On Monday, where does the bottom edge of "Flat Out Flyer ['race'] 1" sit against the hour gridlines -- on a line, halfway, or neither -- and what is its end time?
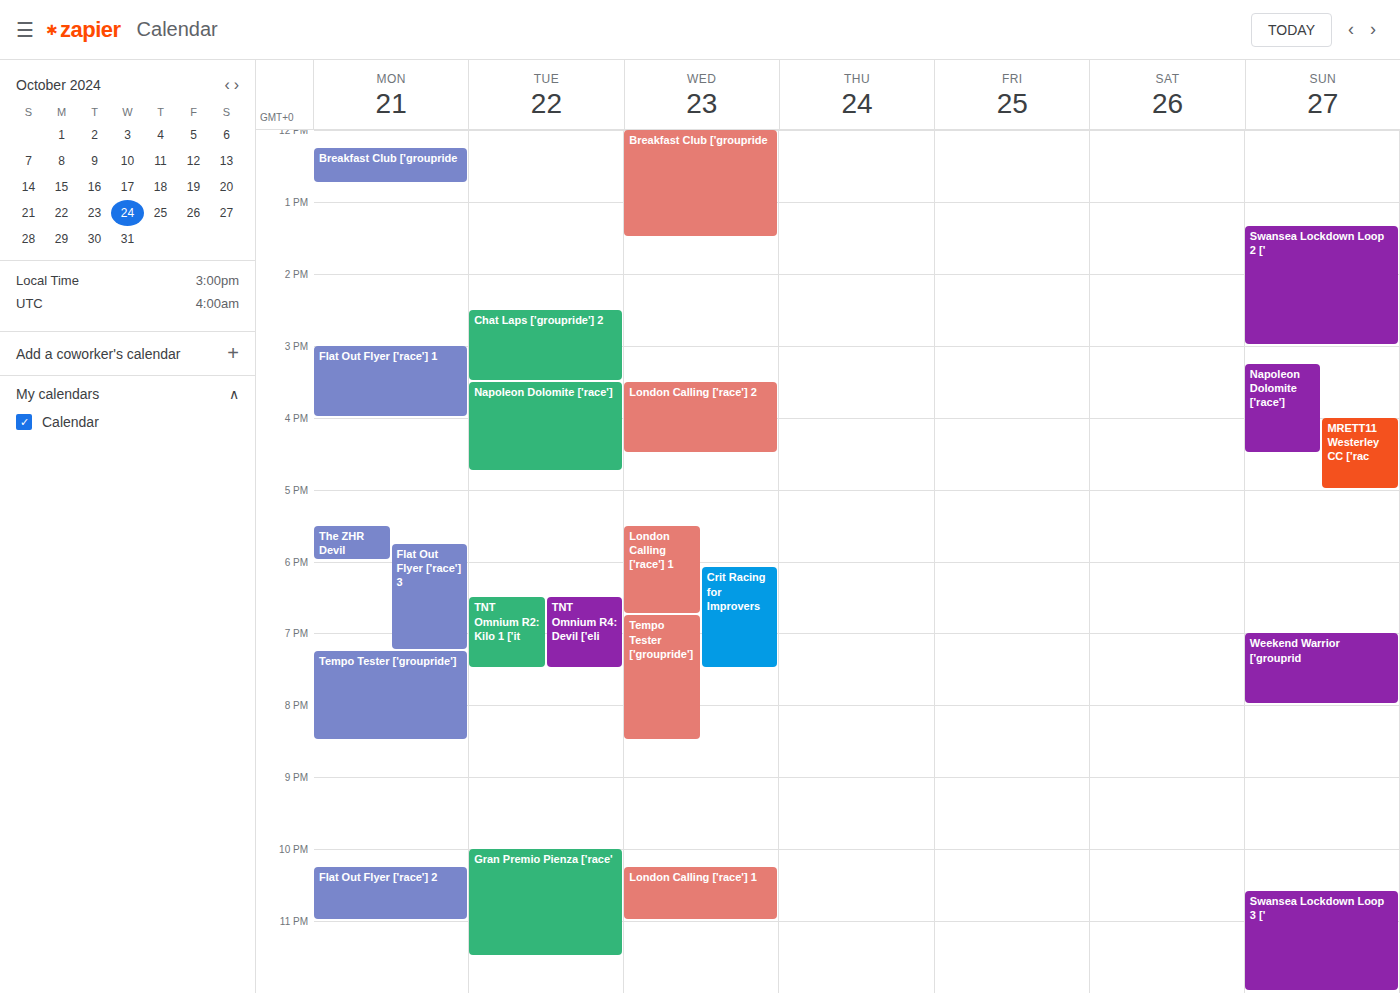
16:00 -- exactly on the 16:00 line.